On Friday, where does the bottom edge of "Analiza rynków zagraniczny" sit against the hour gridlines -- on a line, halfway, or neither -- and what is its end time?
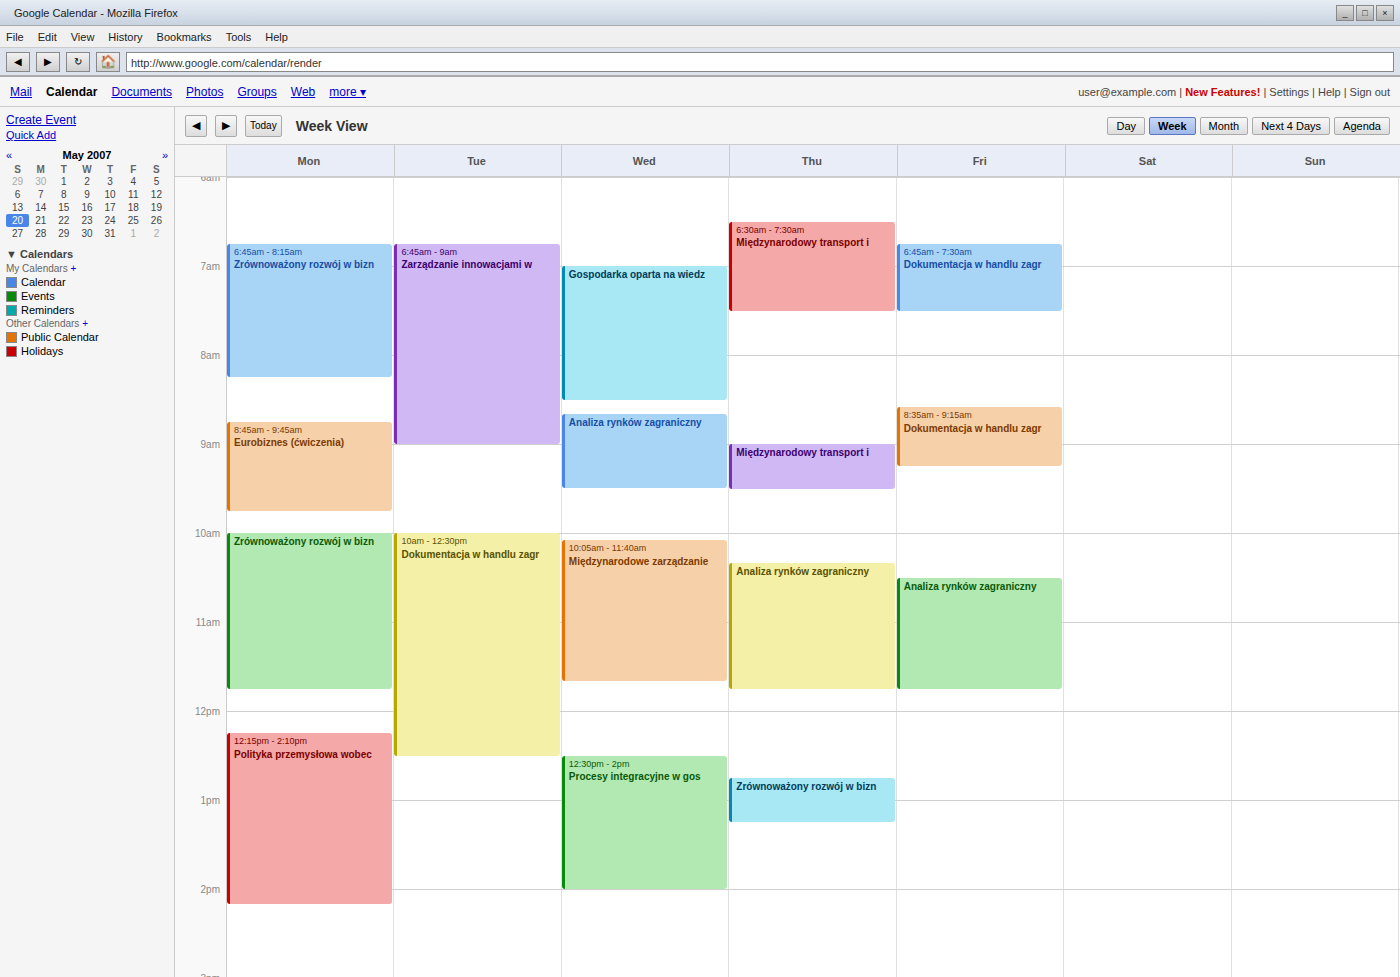
11:45 -- neither: three quarters of the way from the 11:00 line to the 12:00 line.